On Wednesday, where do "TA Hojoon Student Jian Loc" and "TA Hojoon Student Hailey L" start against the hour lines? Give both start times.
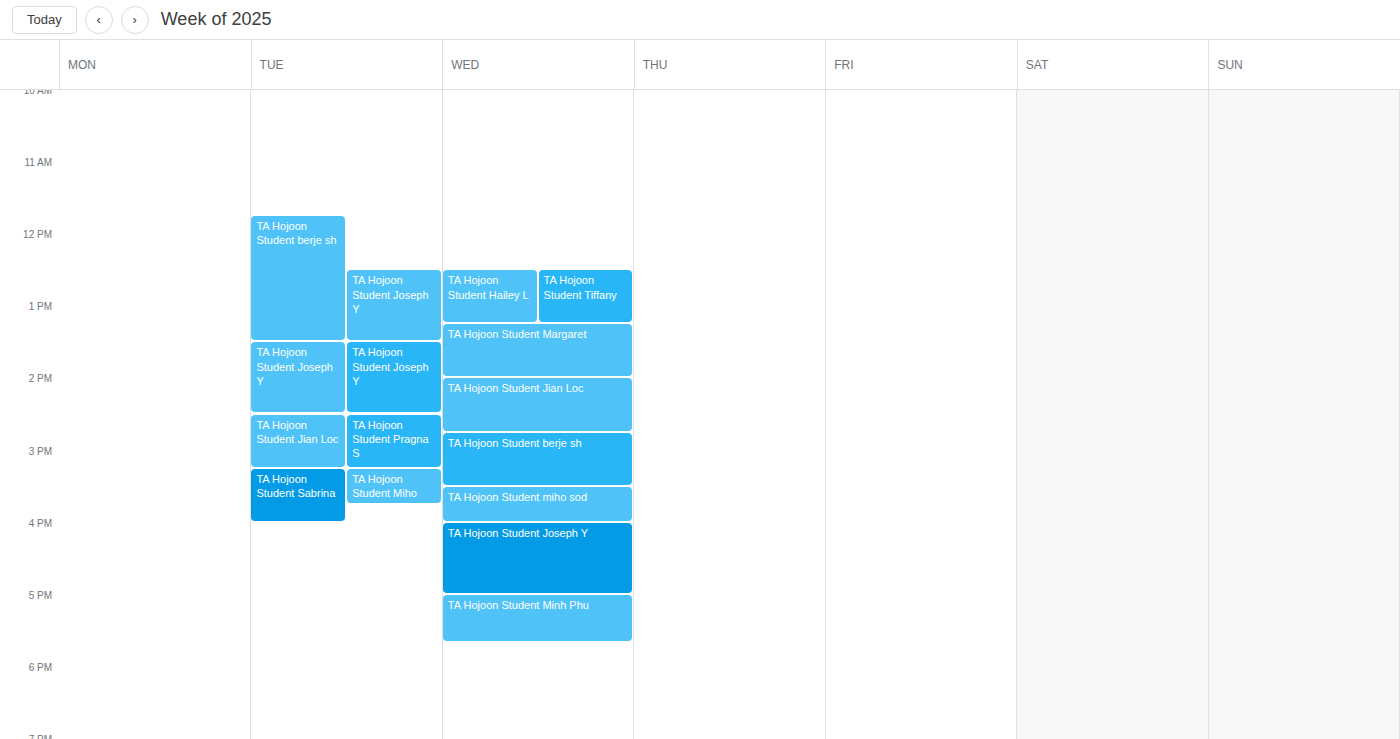
"TA Hojoon Student Jian Loc": 2:00 PM, exactly on the 2 PM line. "TA Hojoon Student Hailey L": 12:30 PM, halfway between the 12 PM and 1 PM lines.